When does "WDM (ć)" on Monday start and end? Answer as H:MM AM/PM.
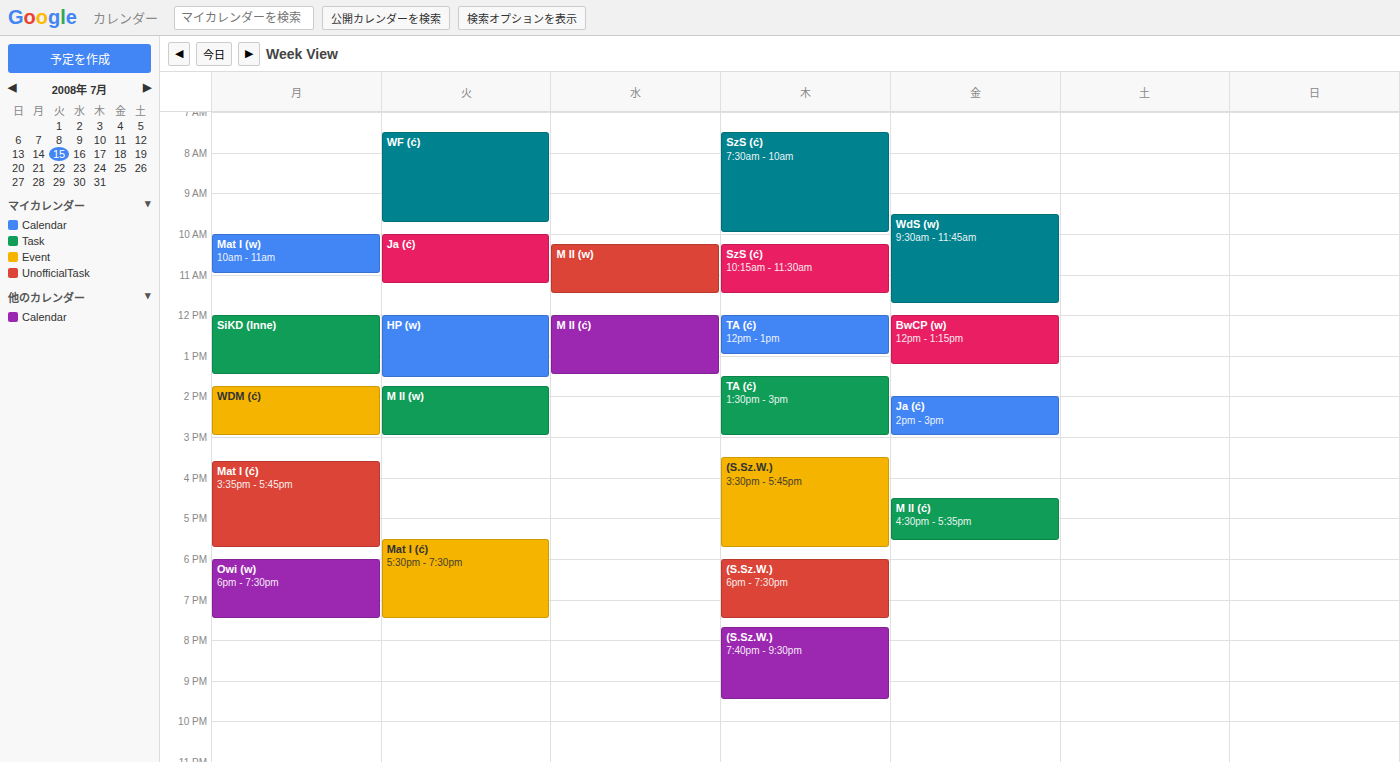
1:45 PM to 3:00 PM